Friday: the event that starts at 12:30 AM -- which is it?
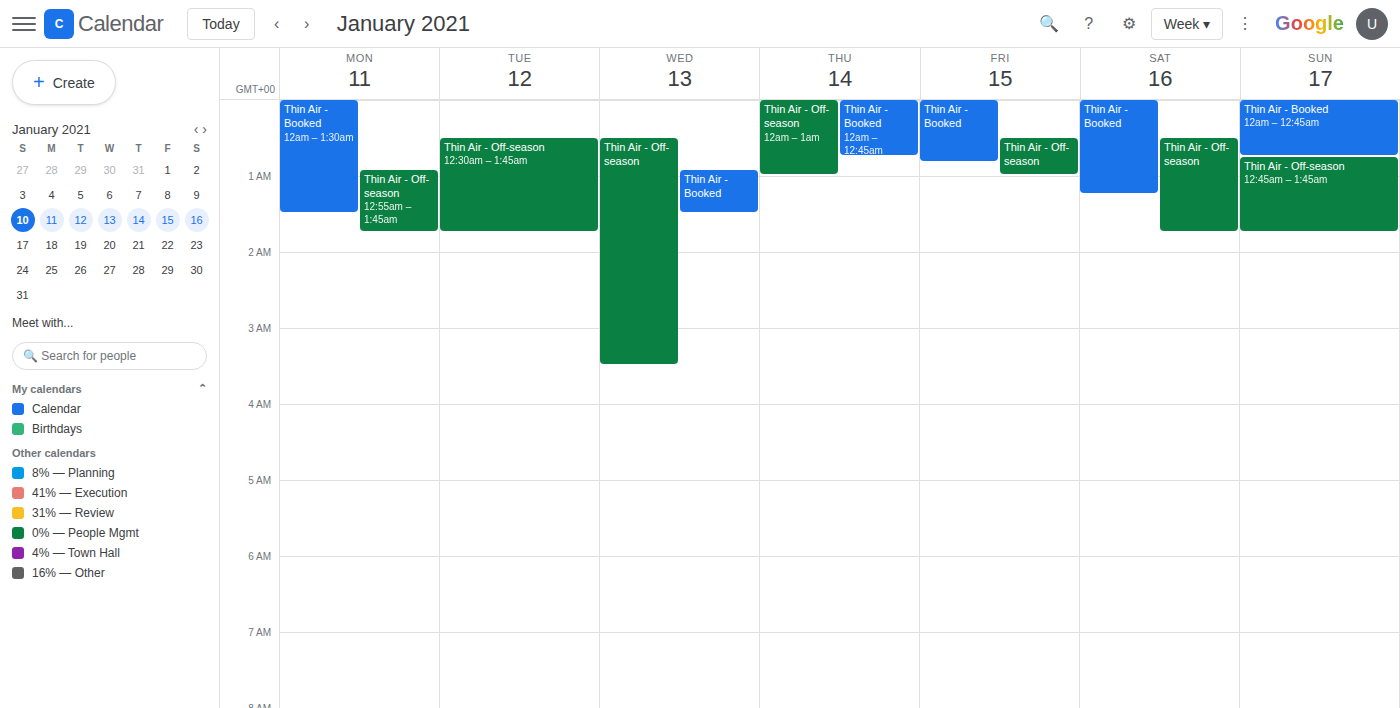
"Thin Air - Off-season"